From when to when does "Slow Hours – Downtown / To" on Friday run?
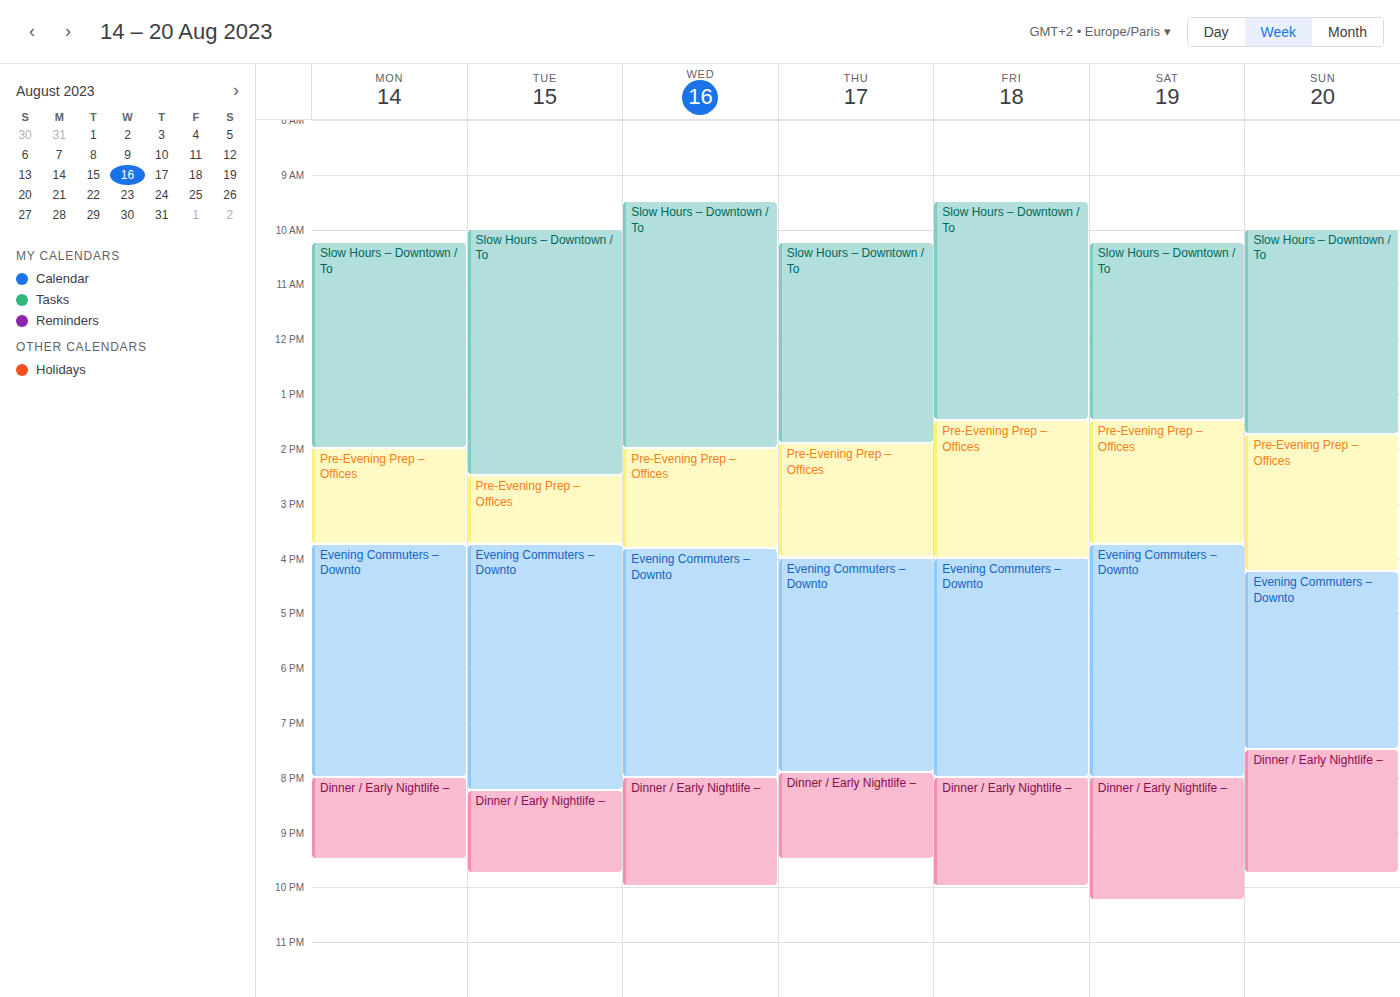
9:30 AM to 1:30 PM